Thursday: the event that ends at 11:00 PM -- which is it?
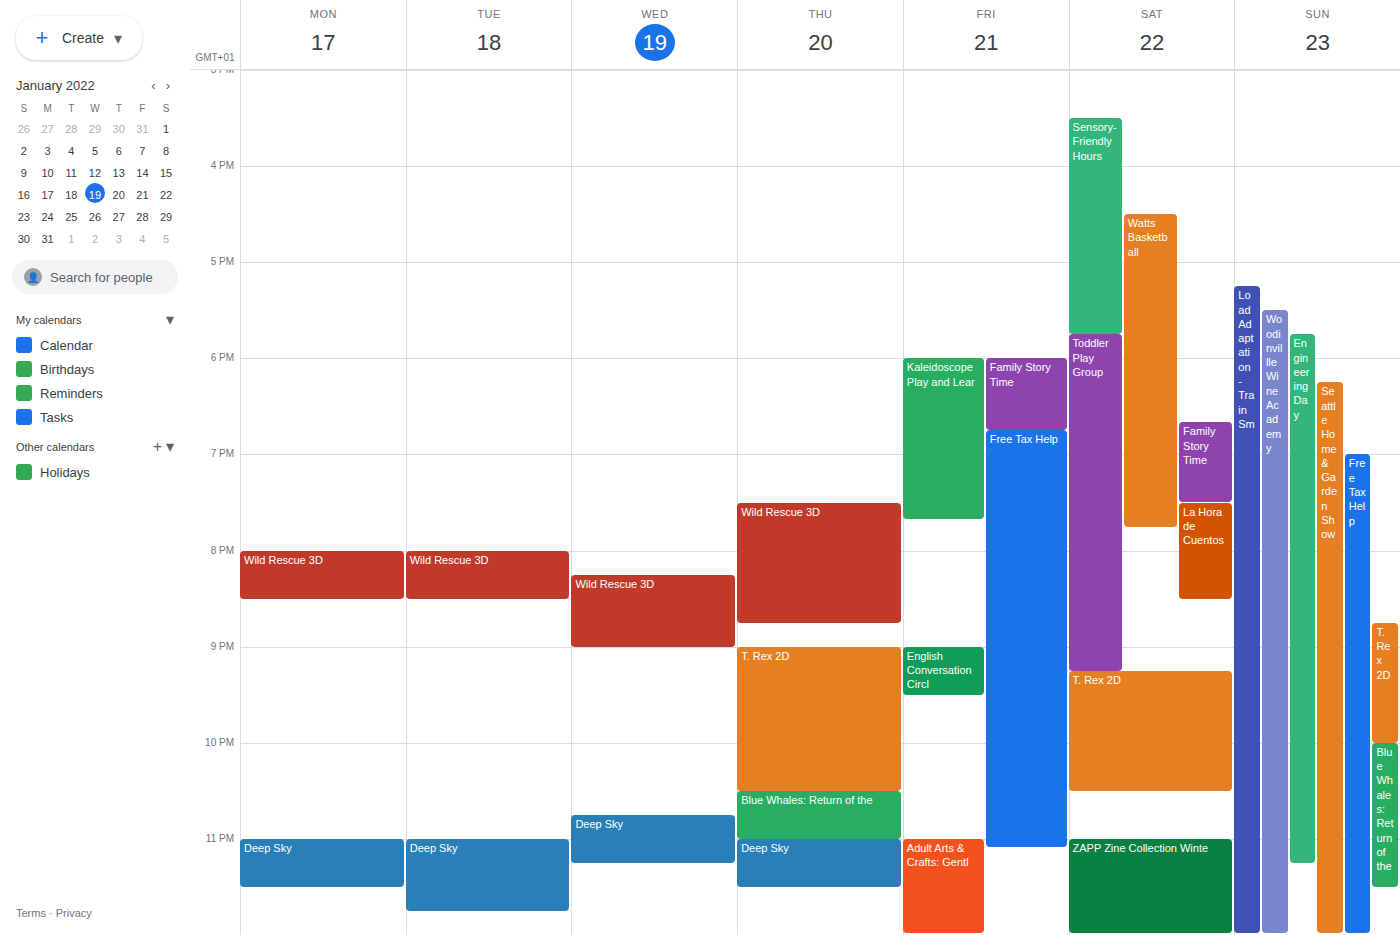
"Blue Whales: Return of the"